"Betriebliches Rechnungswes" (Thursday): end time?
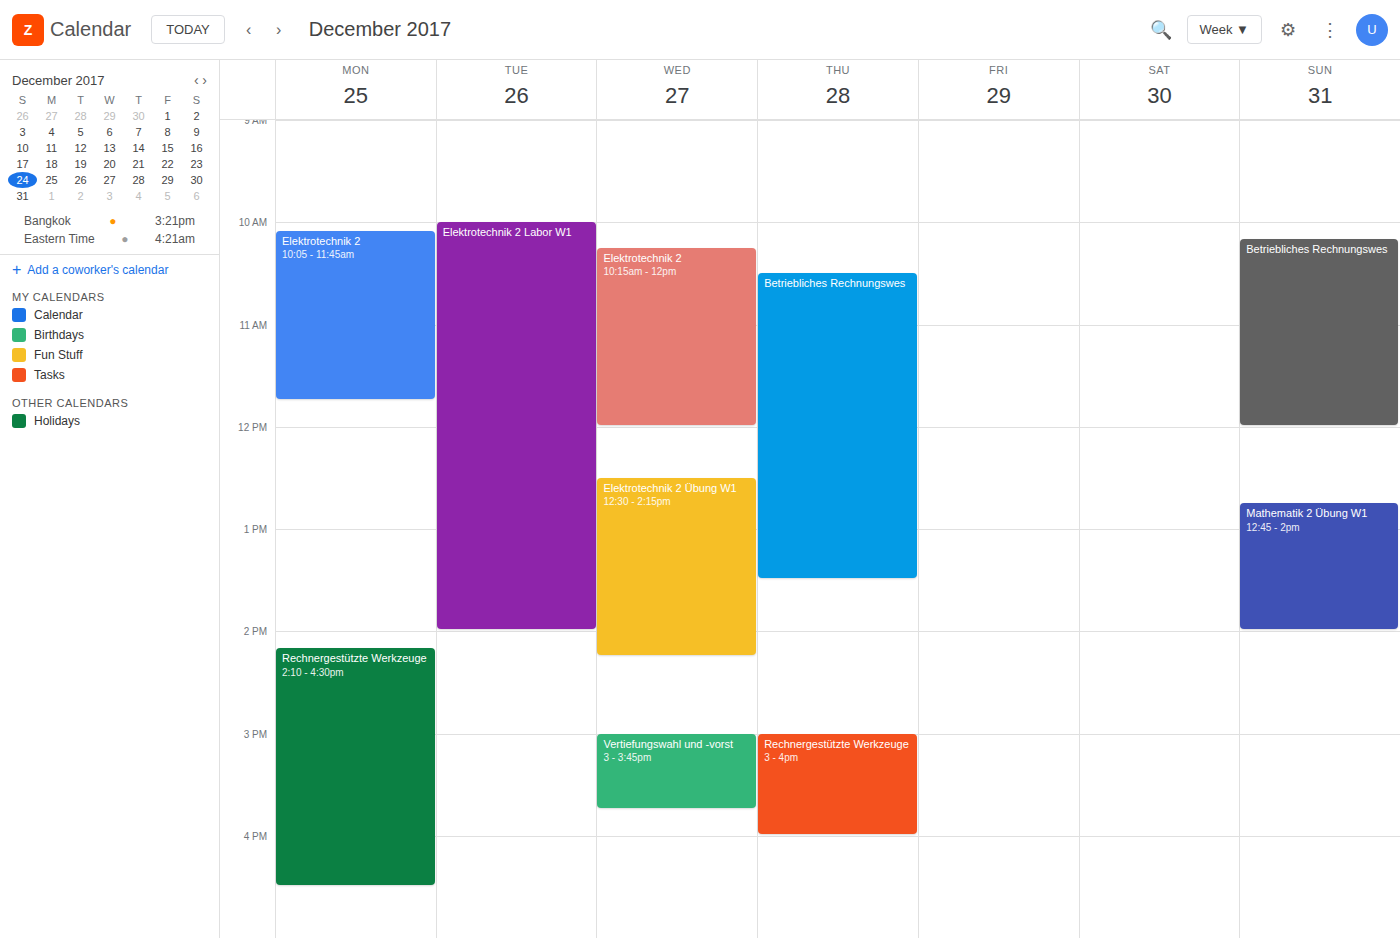
13:30